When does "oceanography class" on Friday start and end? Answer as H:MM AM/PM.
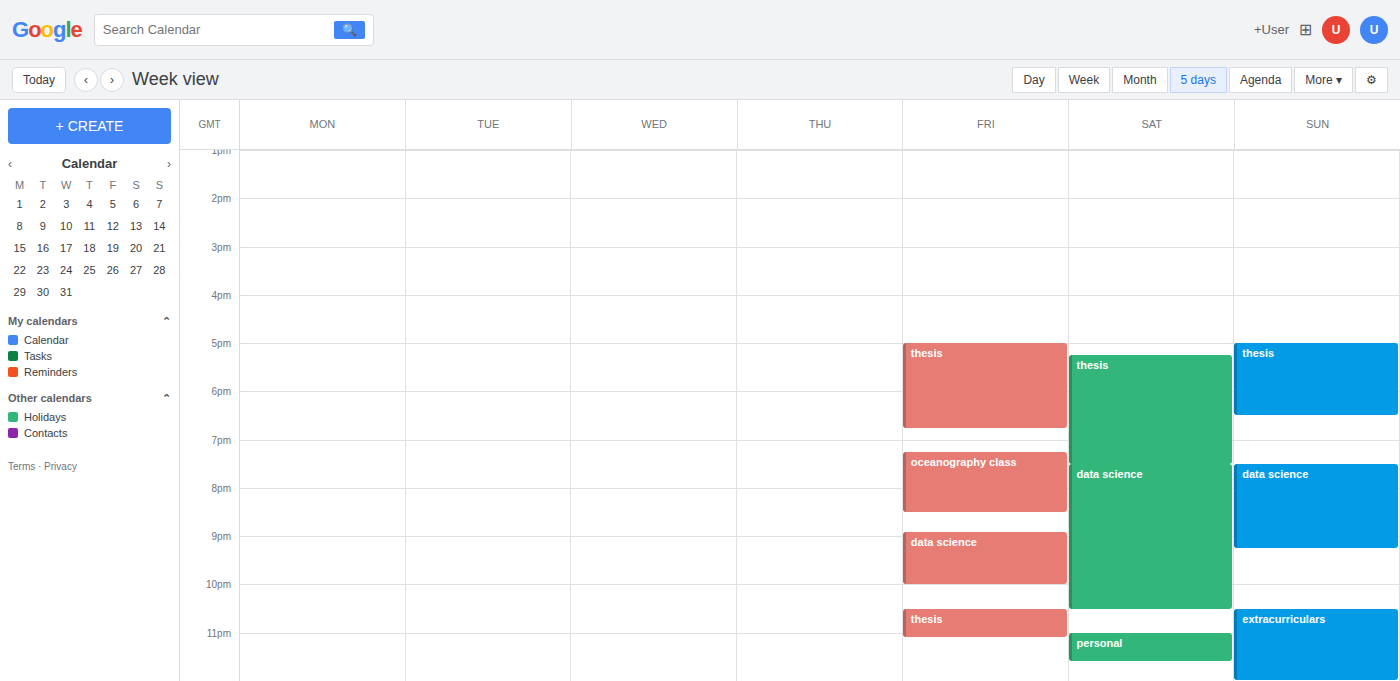
7:15 PM to 8:30 PM